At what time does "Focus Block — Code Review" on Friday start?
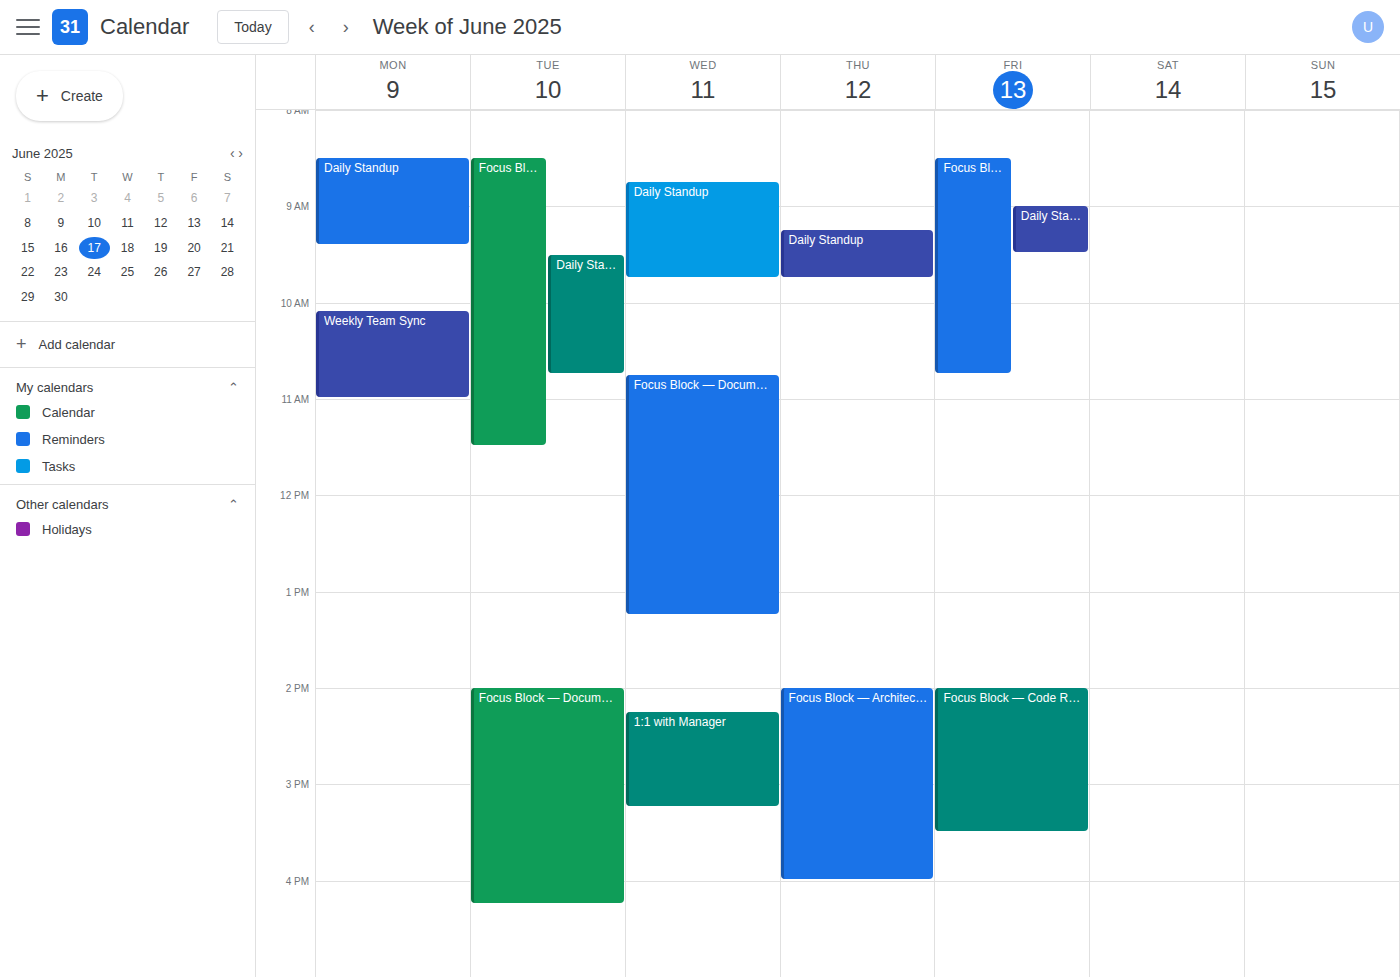
2:00 PM